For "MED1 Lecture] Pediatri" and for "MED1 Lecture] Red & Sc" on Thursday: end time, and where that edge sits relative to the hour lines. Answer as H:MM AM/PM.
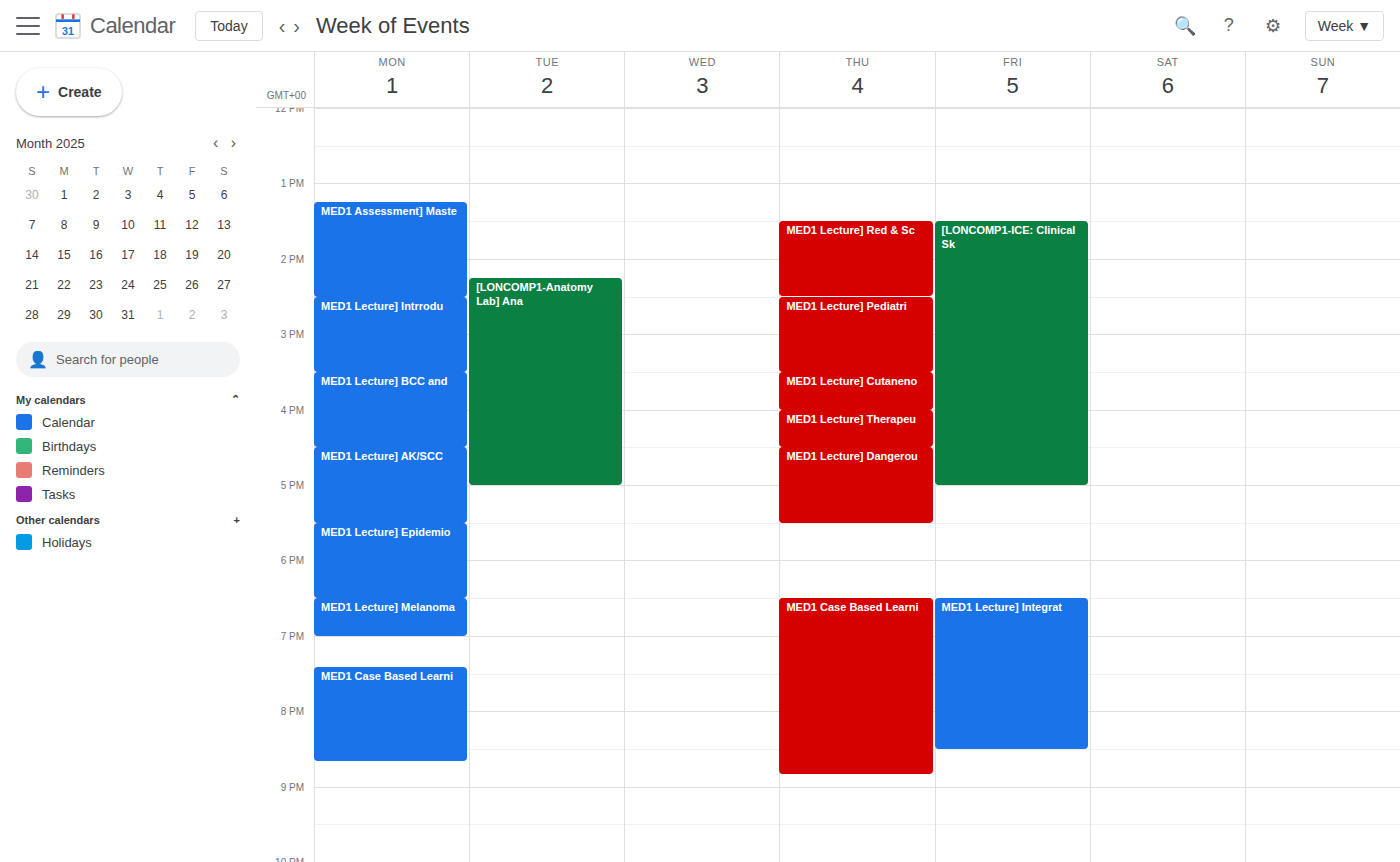
"MED1 Lecture] Pediatri": 3:30 PM, halfway between the 3 PM and 4 PM lines. "MED1 Lecture] Red & Sc": 2:30 PM, halfway between the 2 PM and 3 PM lines.